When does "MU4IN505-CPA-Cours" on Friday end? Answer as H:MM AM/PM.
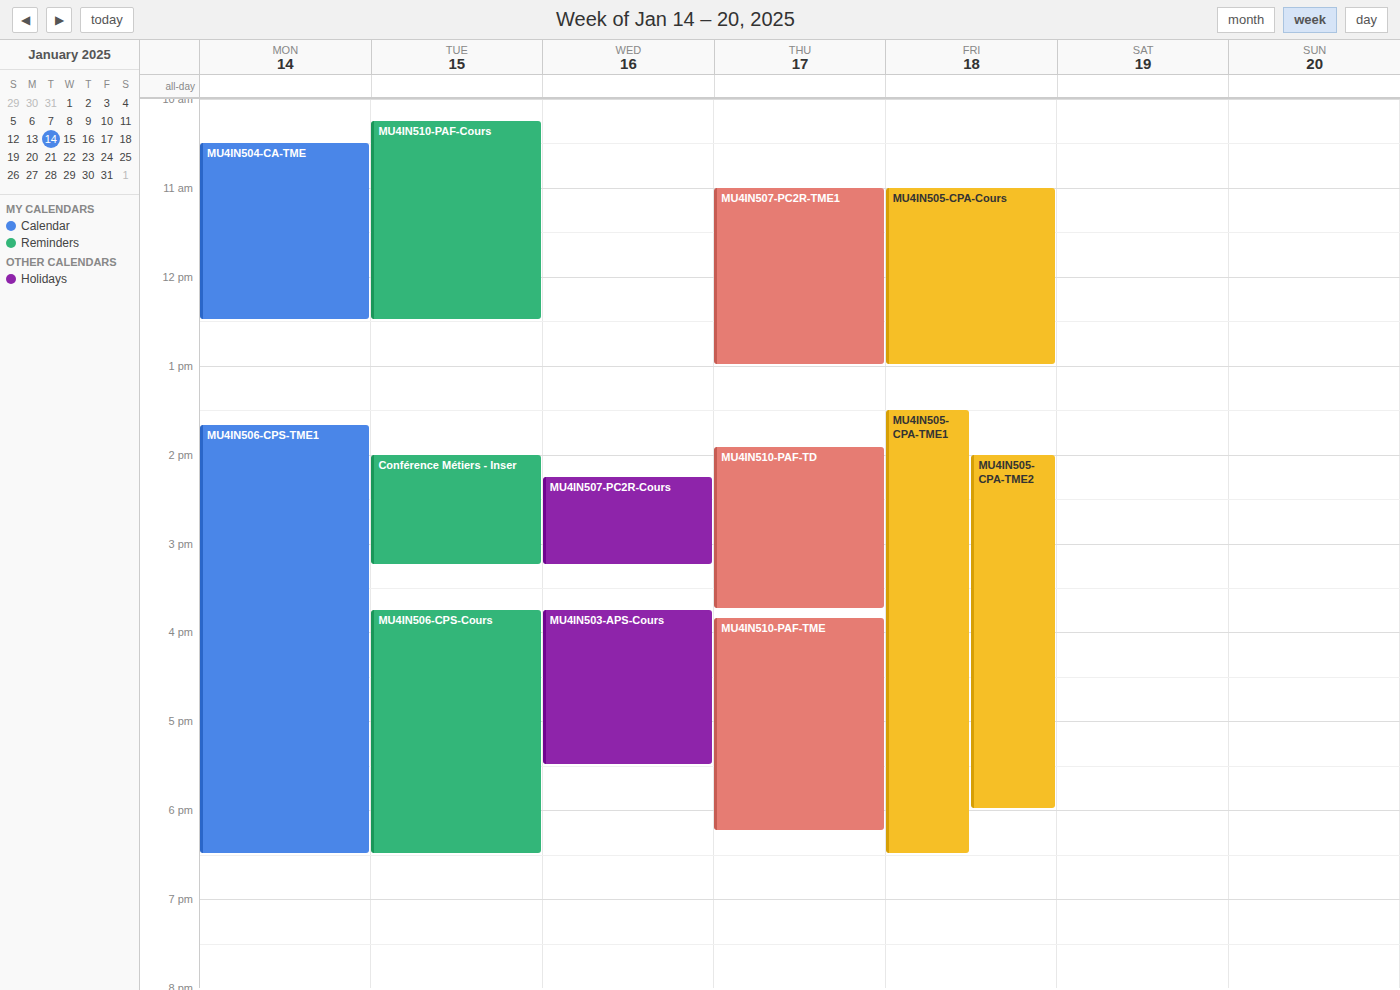
1:00 PM